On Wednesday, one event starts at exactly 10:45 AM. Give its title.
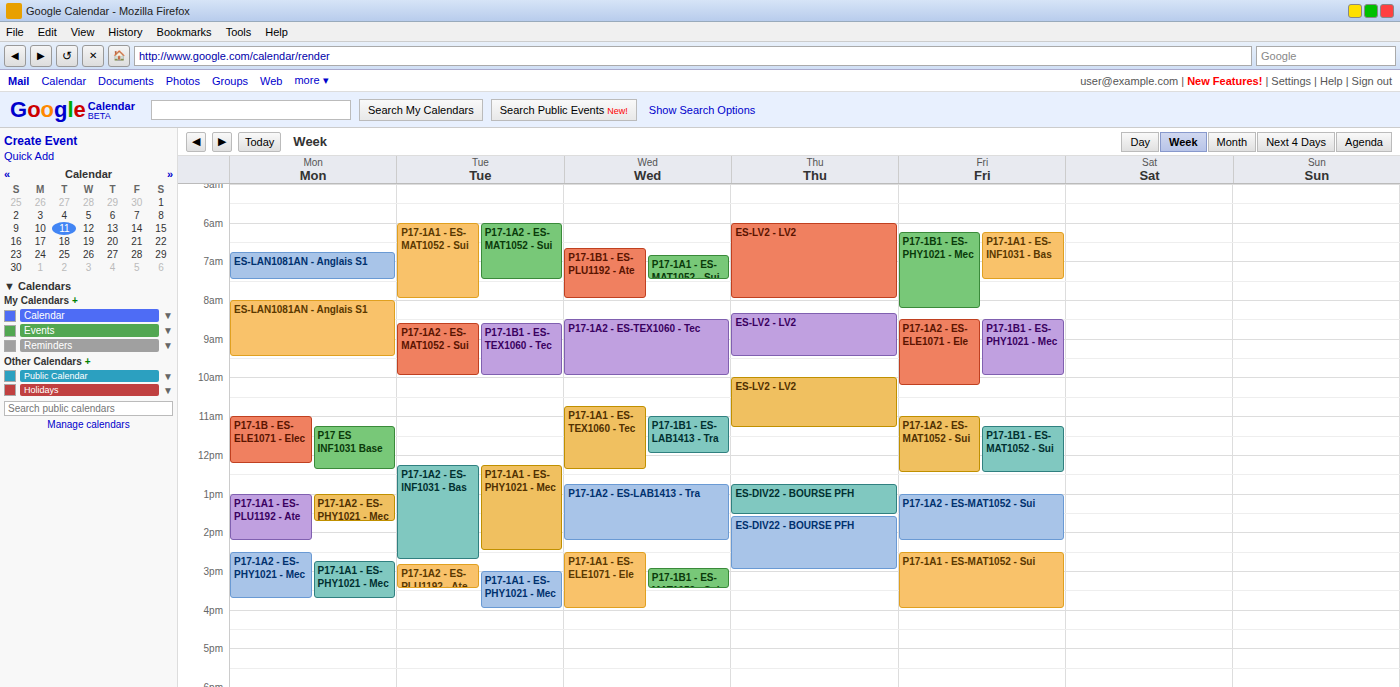
"P17-1A1 - ES-TEX1060 - Tec"